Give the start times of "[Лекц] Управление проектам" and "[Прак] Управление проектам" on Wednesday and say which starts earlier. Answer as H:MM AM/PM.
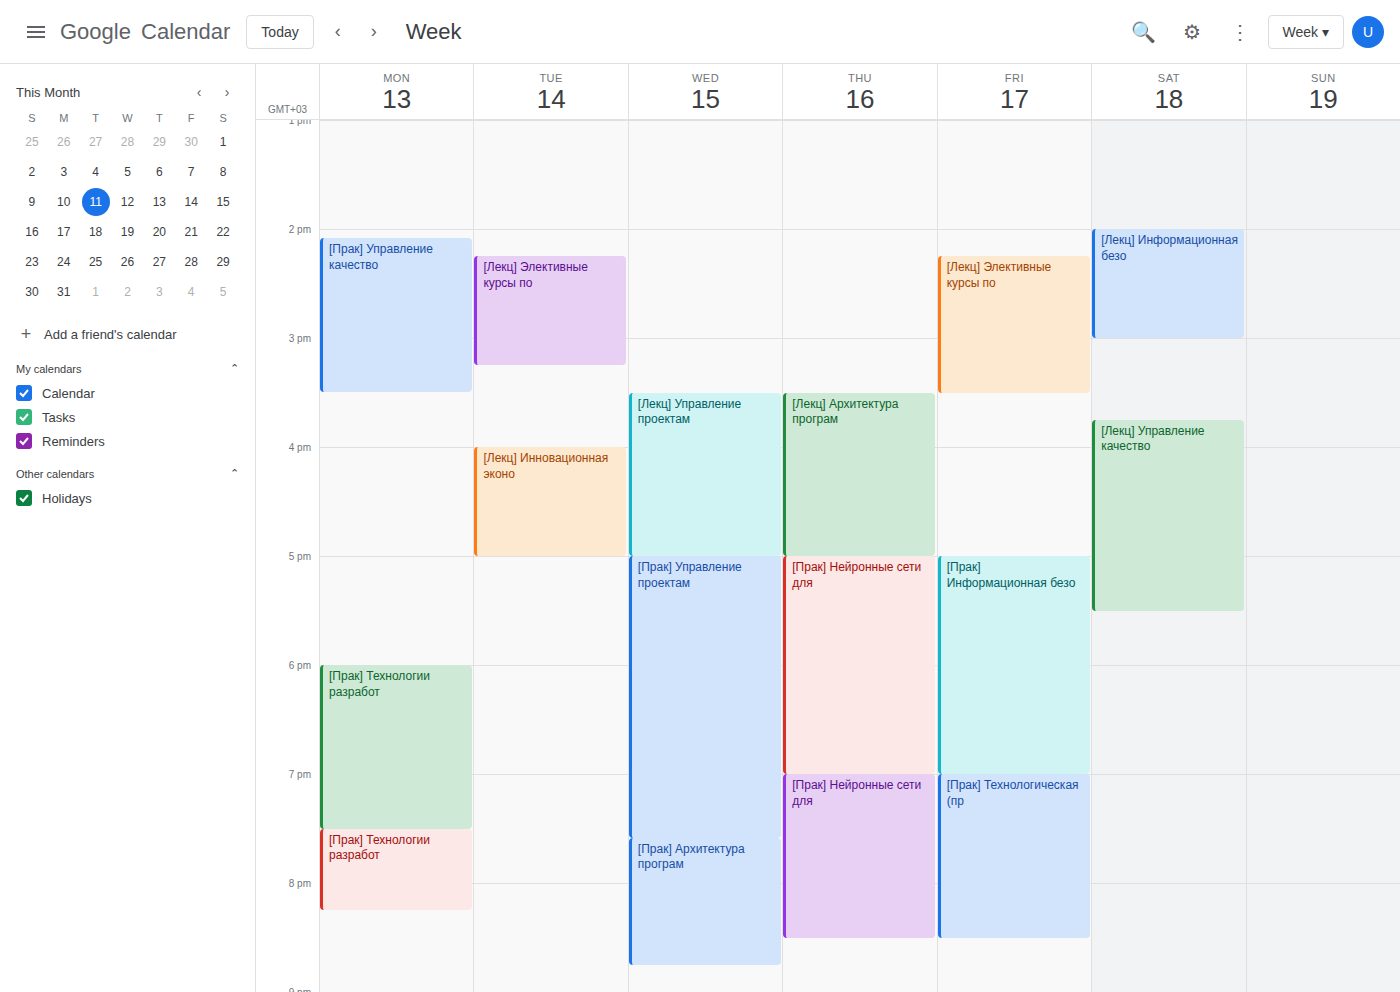
"[Лекц] Управление проектам" 3:30 PM; "[Прак] Управление проектам" 5:00 PM.